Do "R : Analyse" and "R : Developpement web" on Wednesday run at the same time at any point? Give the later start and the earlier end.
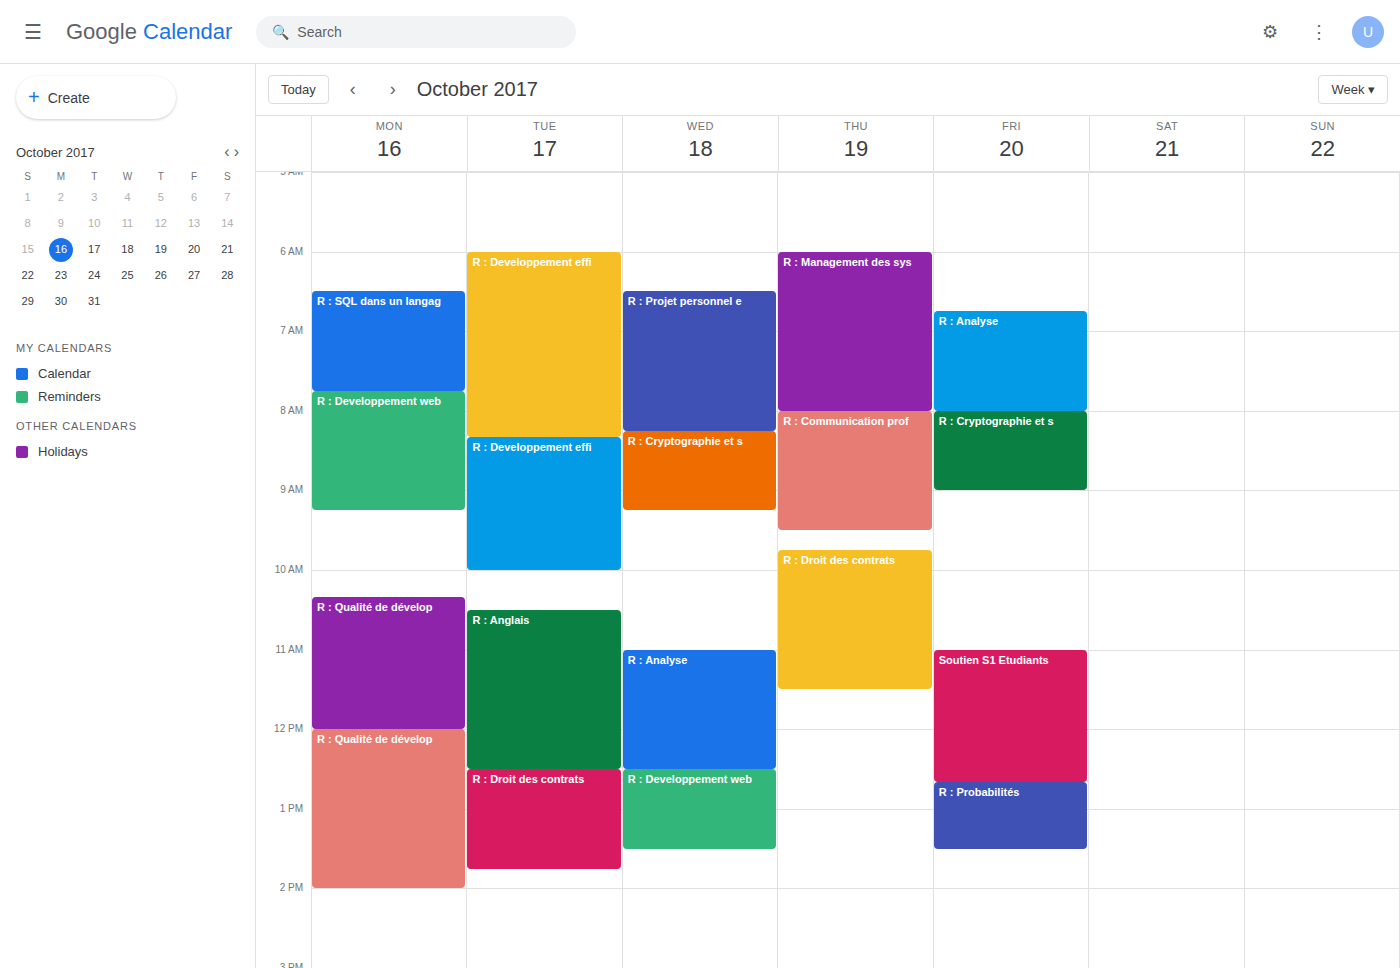
"R : Analyse" ends at 12:30 PM, exactly when "R : Developpement web" starts -- they touch but do not overlap.